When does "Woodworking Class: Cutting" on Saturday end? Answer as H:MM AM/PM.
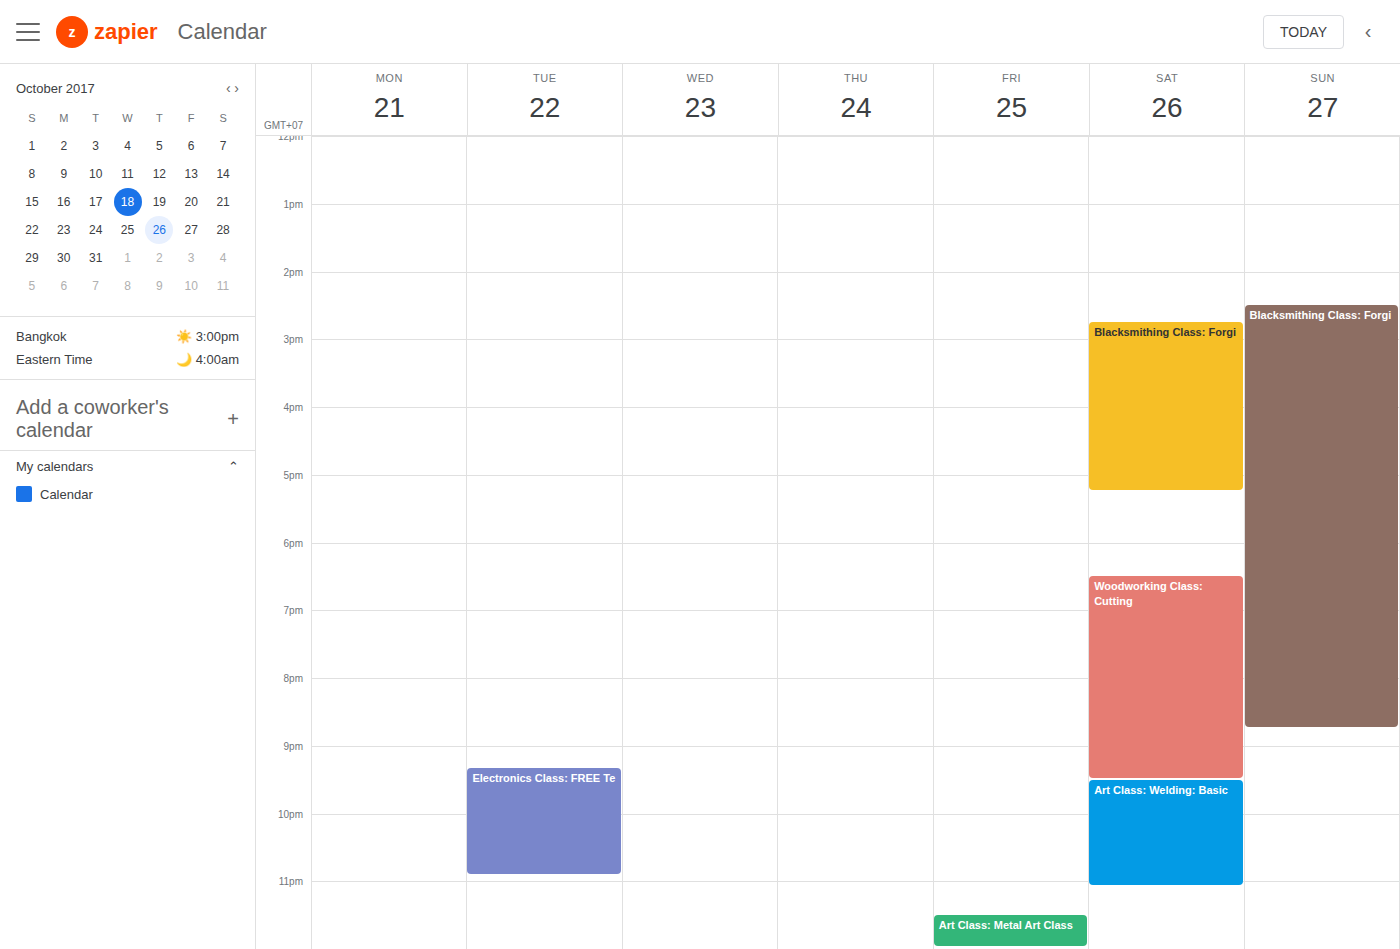
9:30 PM